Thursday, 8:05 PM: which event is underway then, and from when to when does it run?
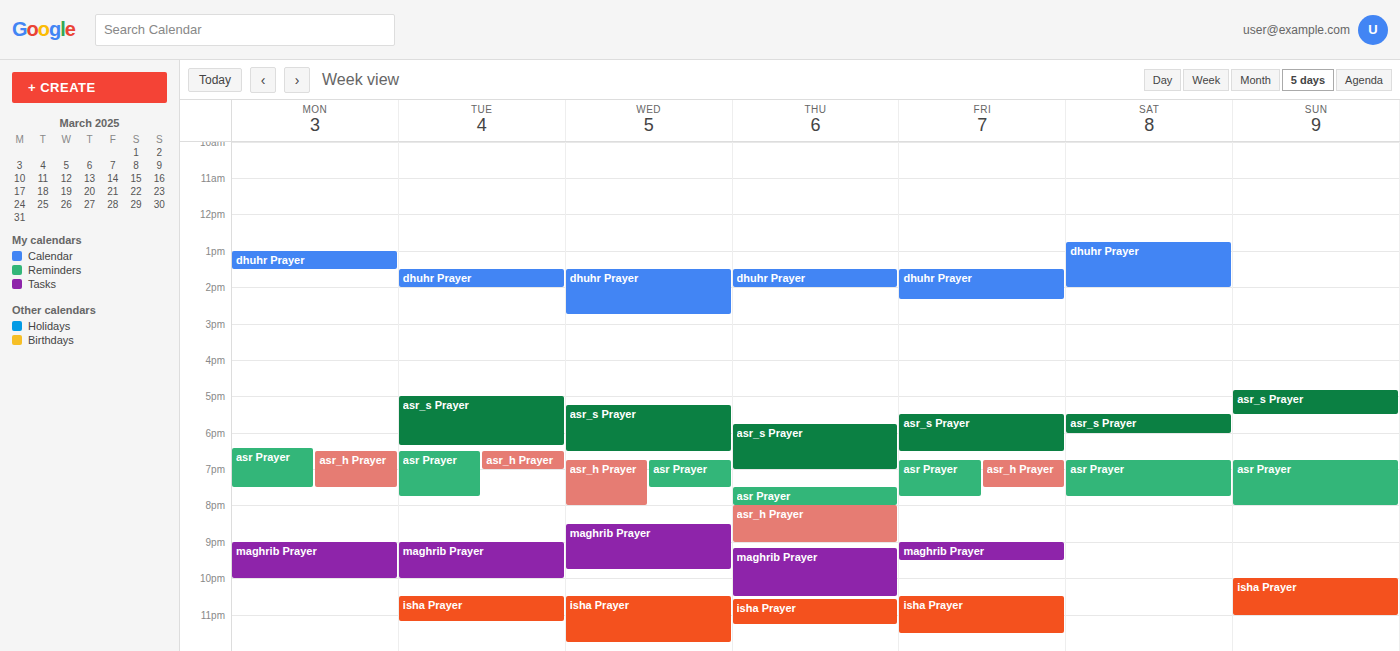
"asr_h Prayer", 8:00 PM to 9:00 PM